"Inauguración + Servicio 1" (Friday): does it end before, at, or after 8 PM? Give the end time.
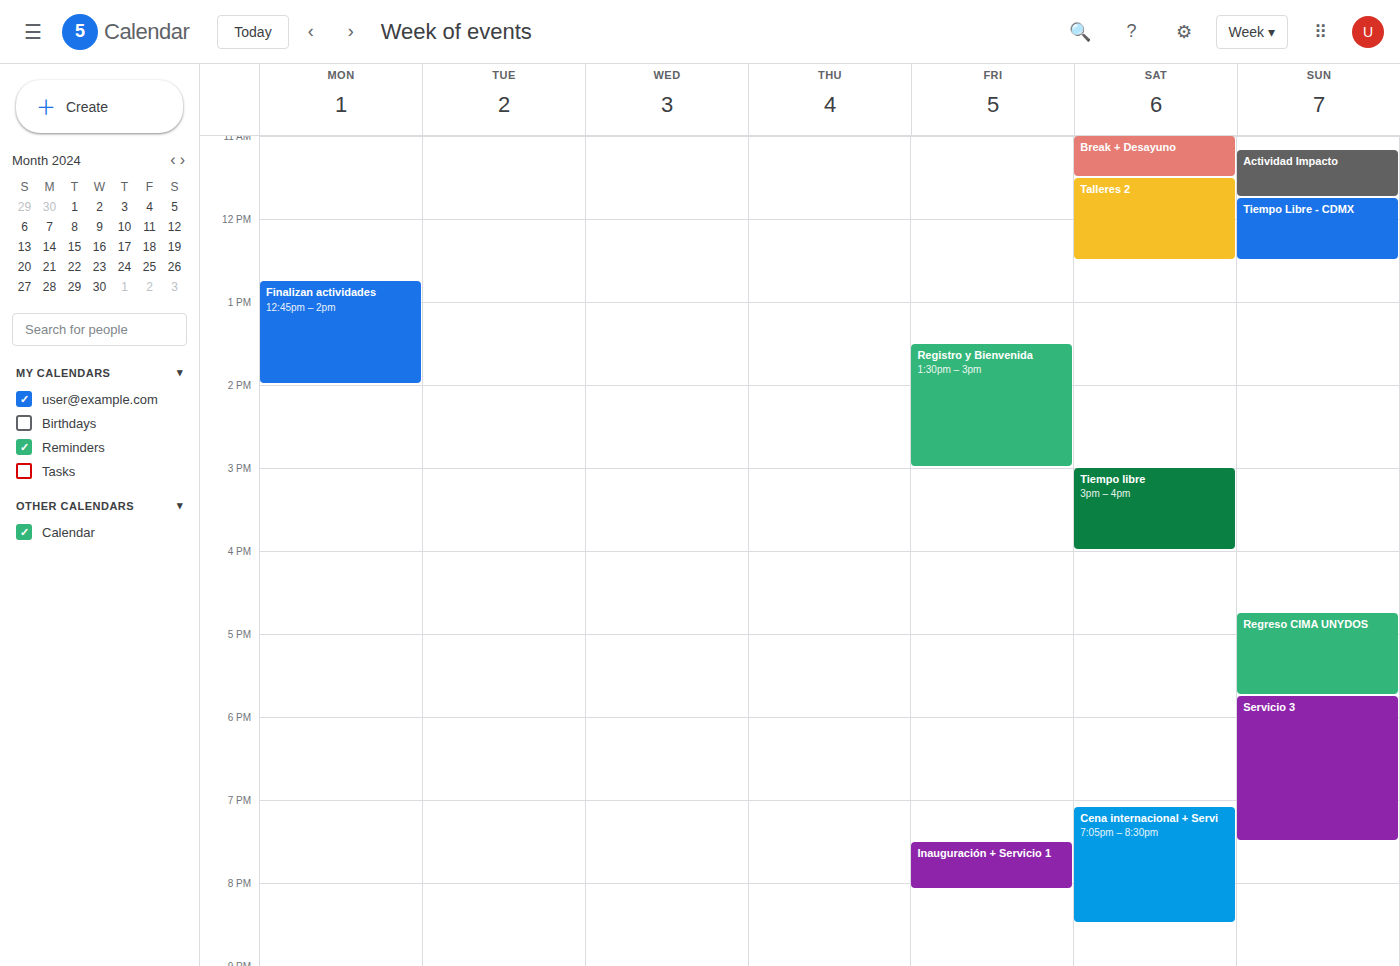
8:05 PM -- after 8 PM, 5 minutes below the 8 PM line.